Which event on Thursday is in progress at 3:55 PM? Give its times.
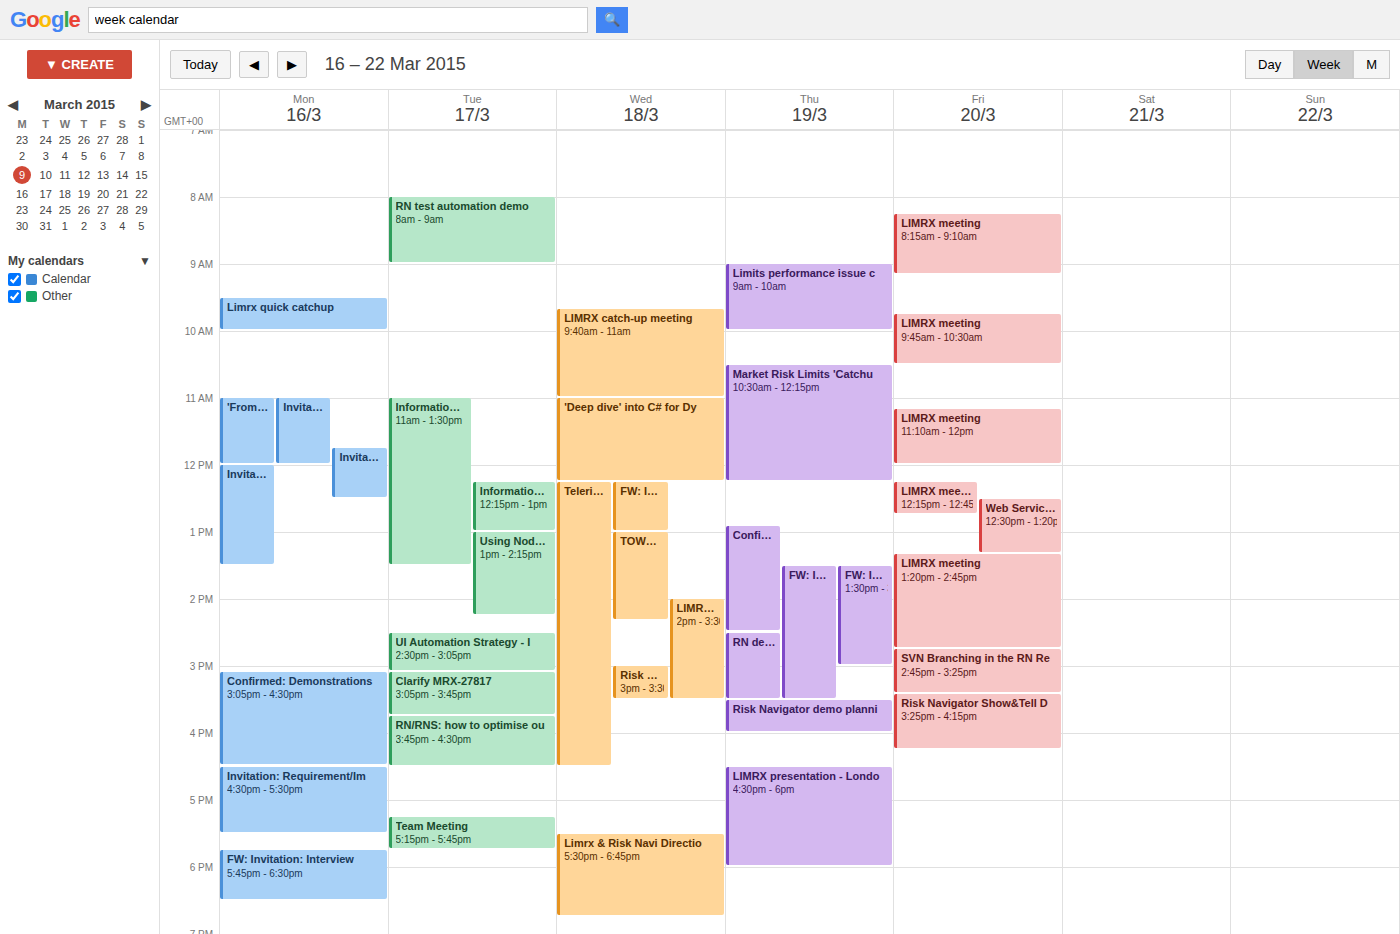
"Risk Navigator demo planni", 3:30 PM to 4:00 PM